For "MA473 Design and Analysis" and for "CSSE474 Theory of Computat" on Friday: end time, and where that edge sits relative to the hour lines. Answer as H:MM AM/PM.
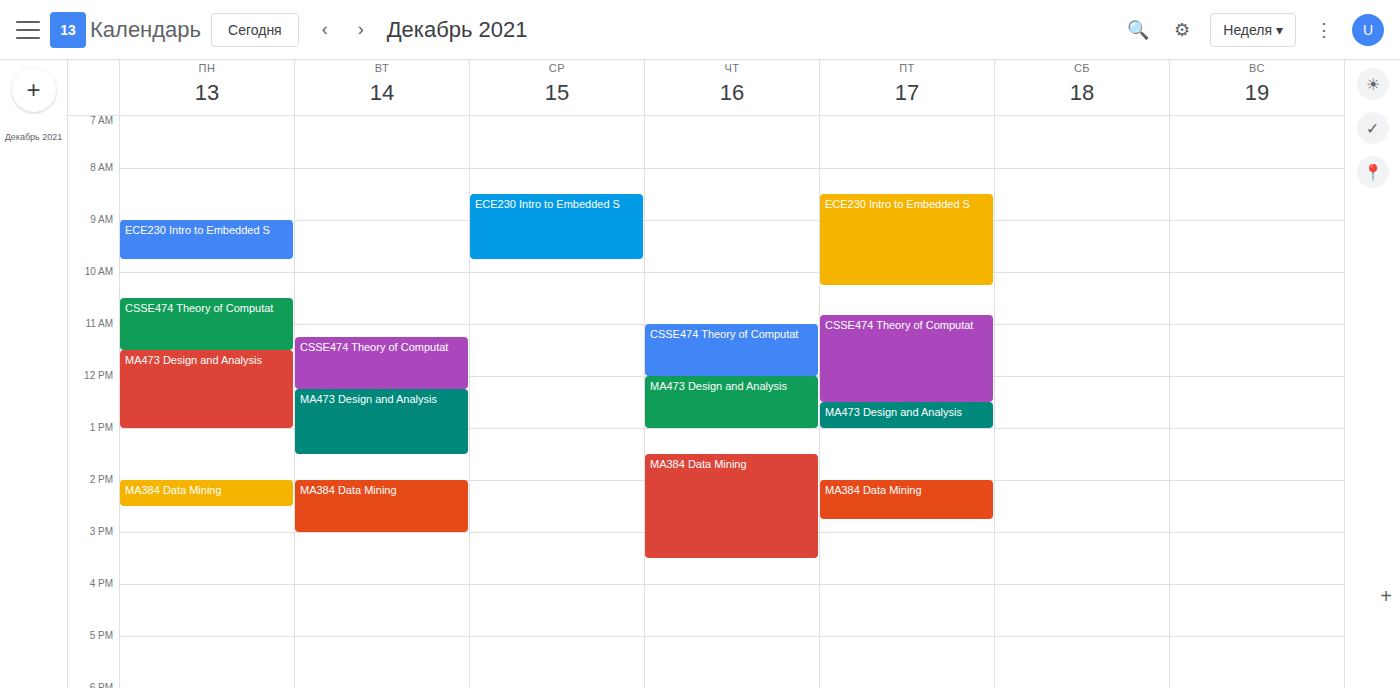
"MA473 Design and Analysis": 1:00 PM, exactly on the 1 PM line. "CSSE474 Theory of Computat": 12:30 PM, halfway between the 12 PM and 1 PM lines.